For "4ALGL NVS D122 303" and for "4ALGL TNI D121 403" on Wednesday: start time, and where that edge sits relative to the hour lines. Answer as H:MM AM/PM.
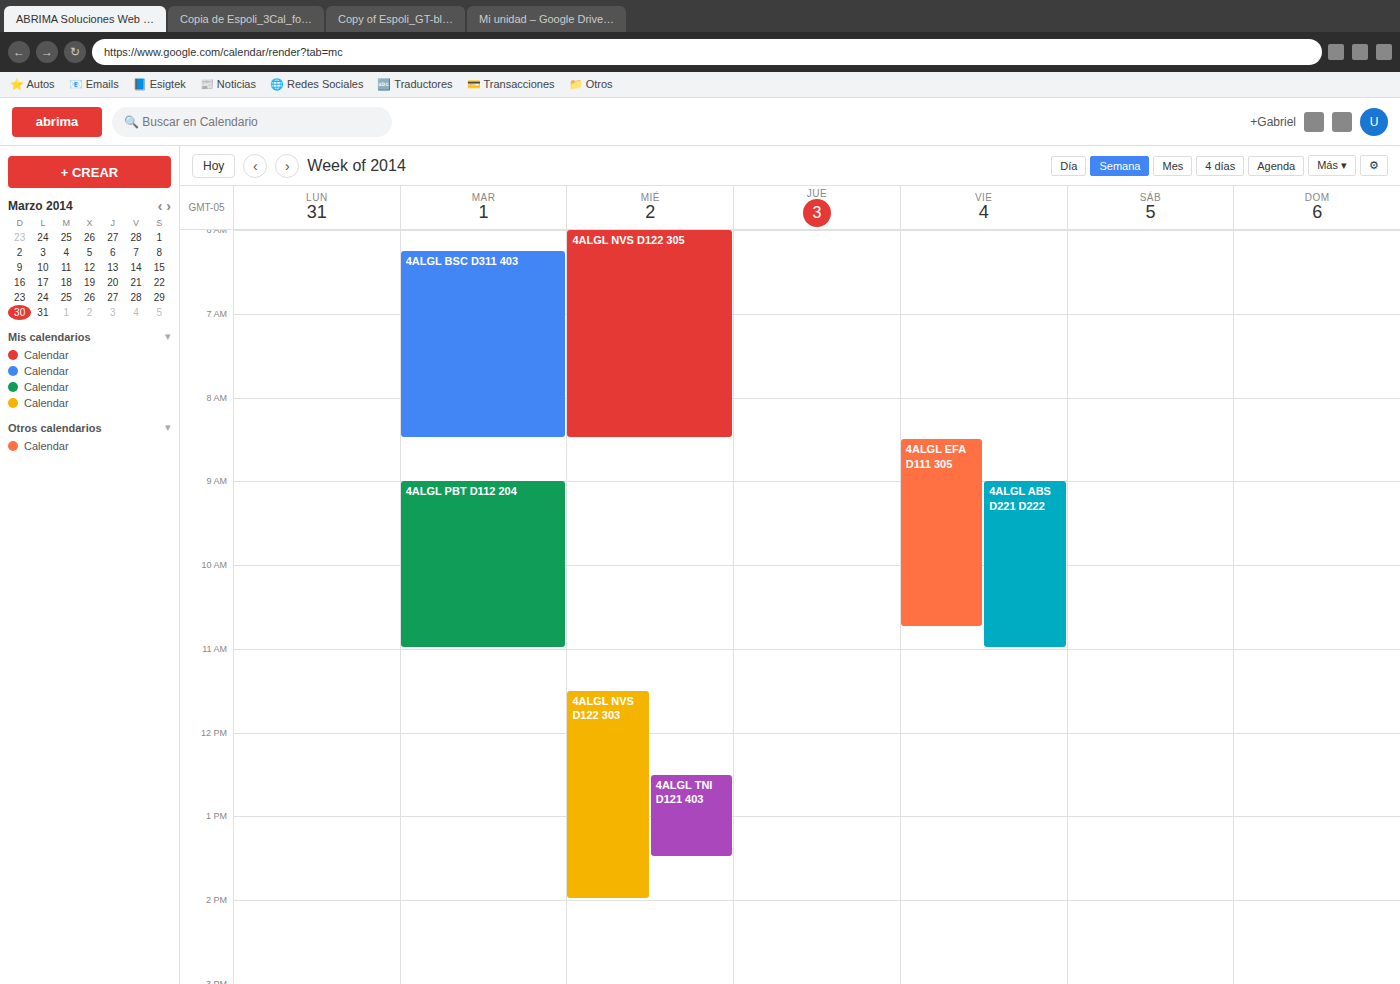
"4ALGL NVS D122 303": 11:30 AM, halfway between the 11 AM and 12 PM lines. "4ALGL TNI D121 403": 12:30 PM, halfway between the 12 PM and 1 PM lines.